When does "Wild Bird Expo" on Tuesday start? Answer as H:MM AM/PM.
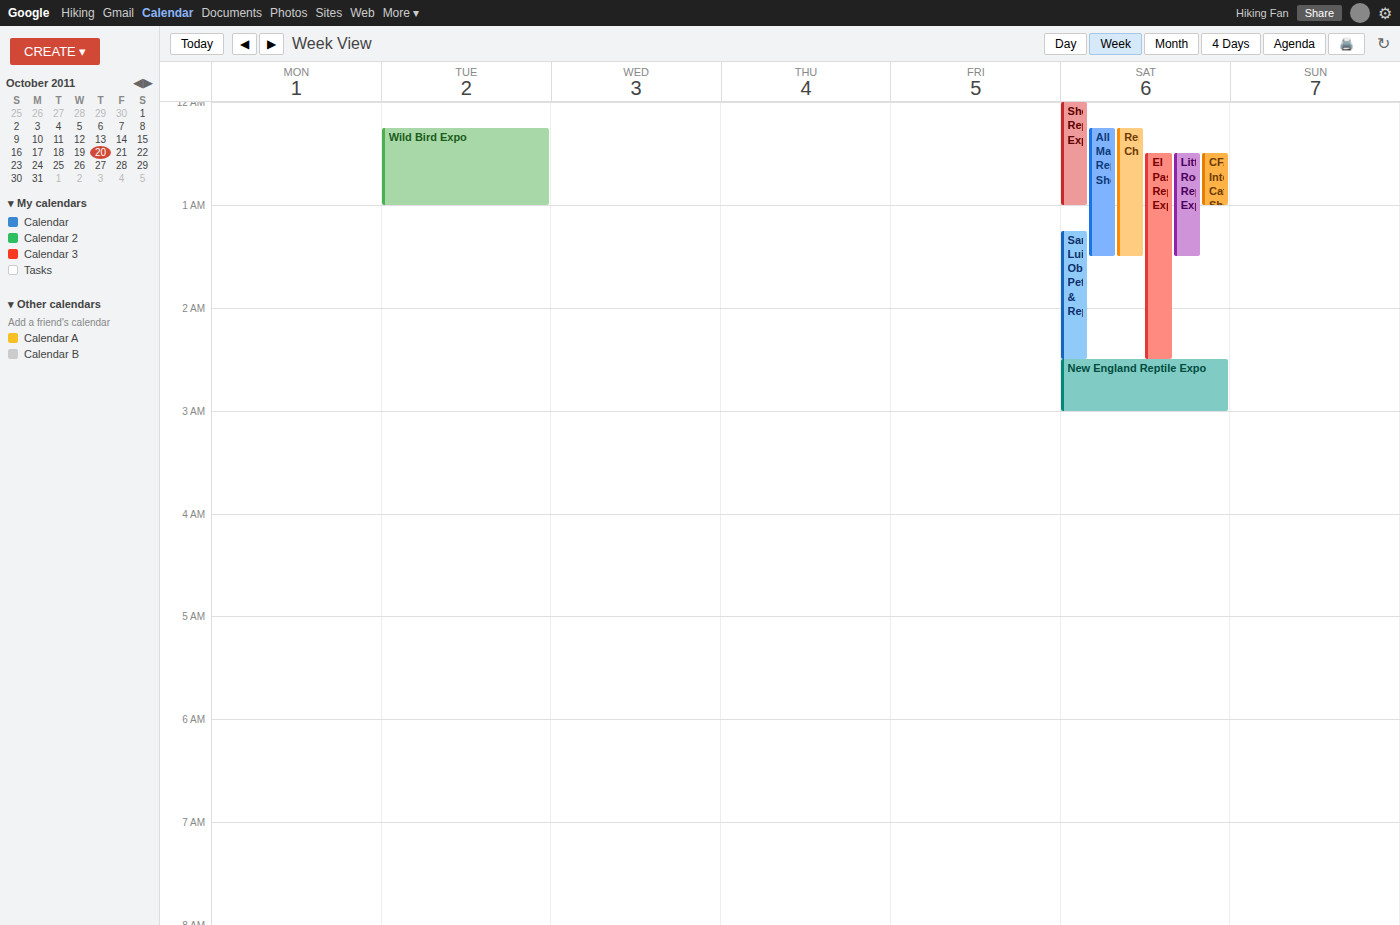
12:15 AM